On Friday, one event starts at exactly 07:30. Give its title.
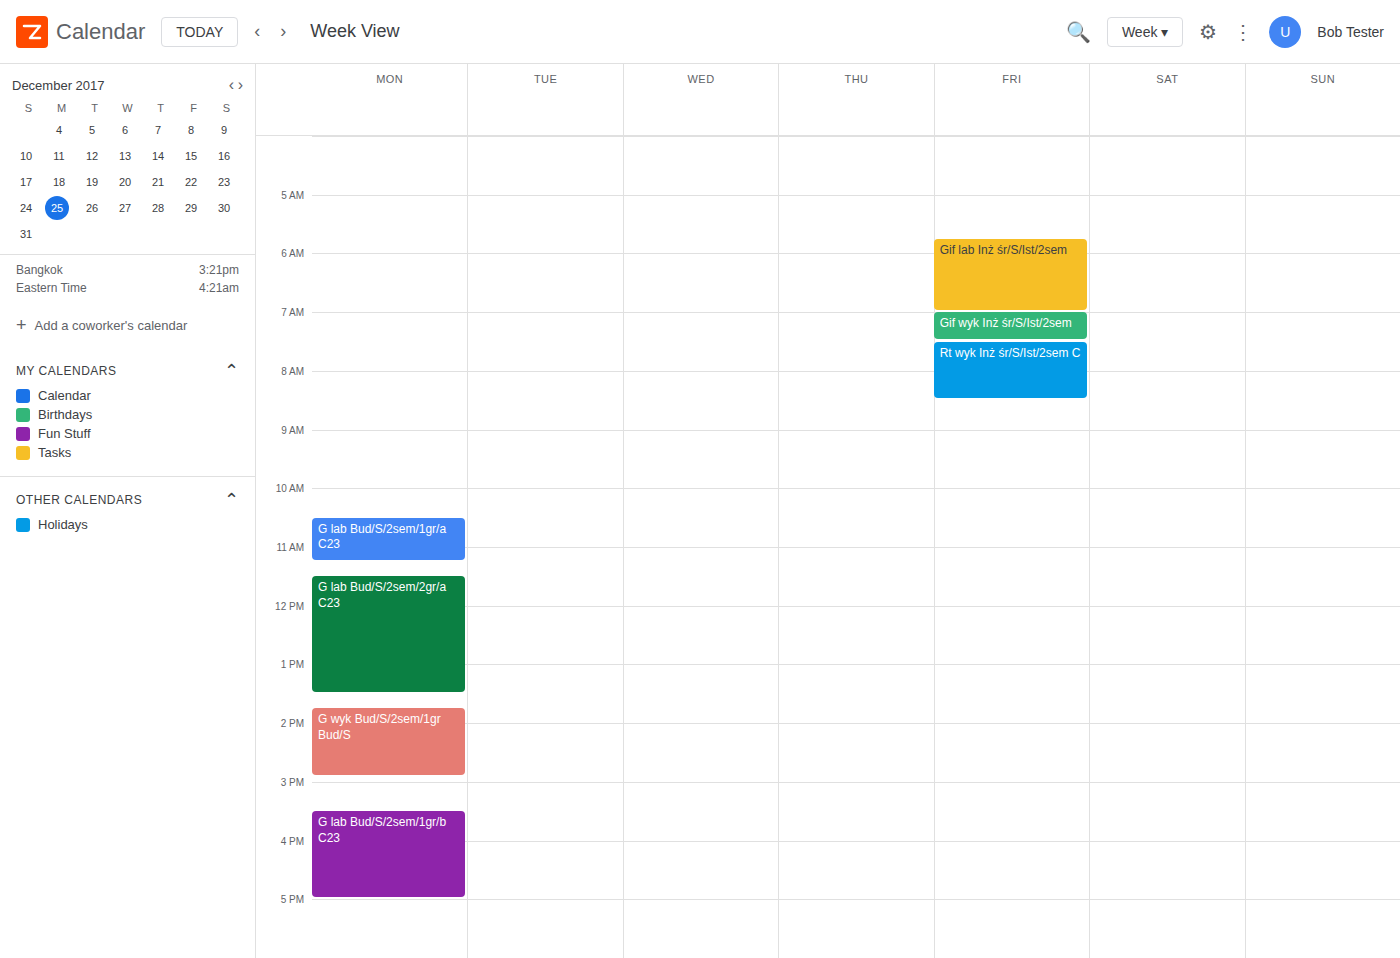
"Rt wyk Inż śr/S/Ist/2sem C"